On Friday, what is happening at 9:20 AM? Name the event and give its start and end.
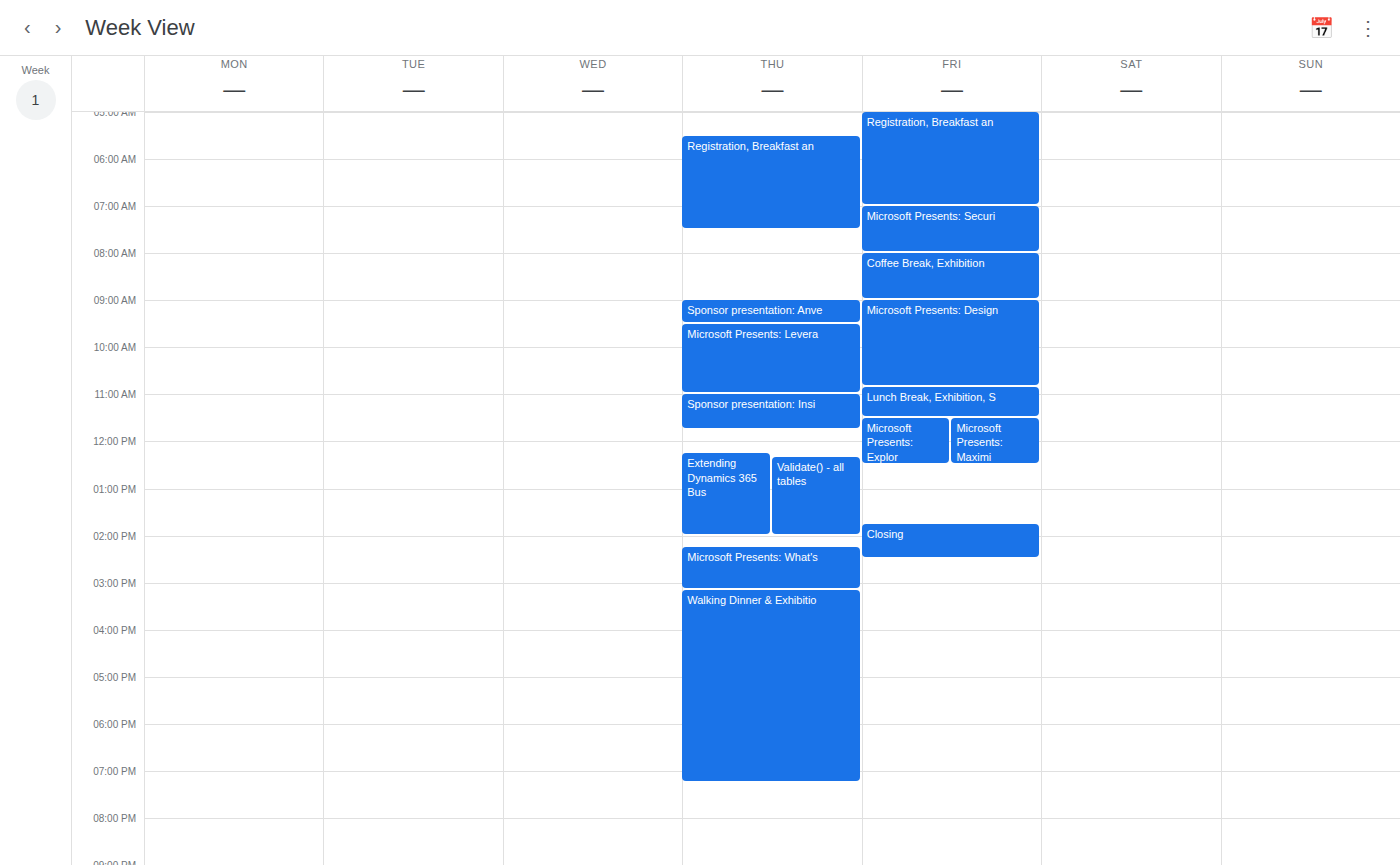
"Microsoft Presents: Design", 9:00 AM to 10:50 AM